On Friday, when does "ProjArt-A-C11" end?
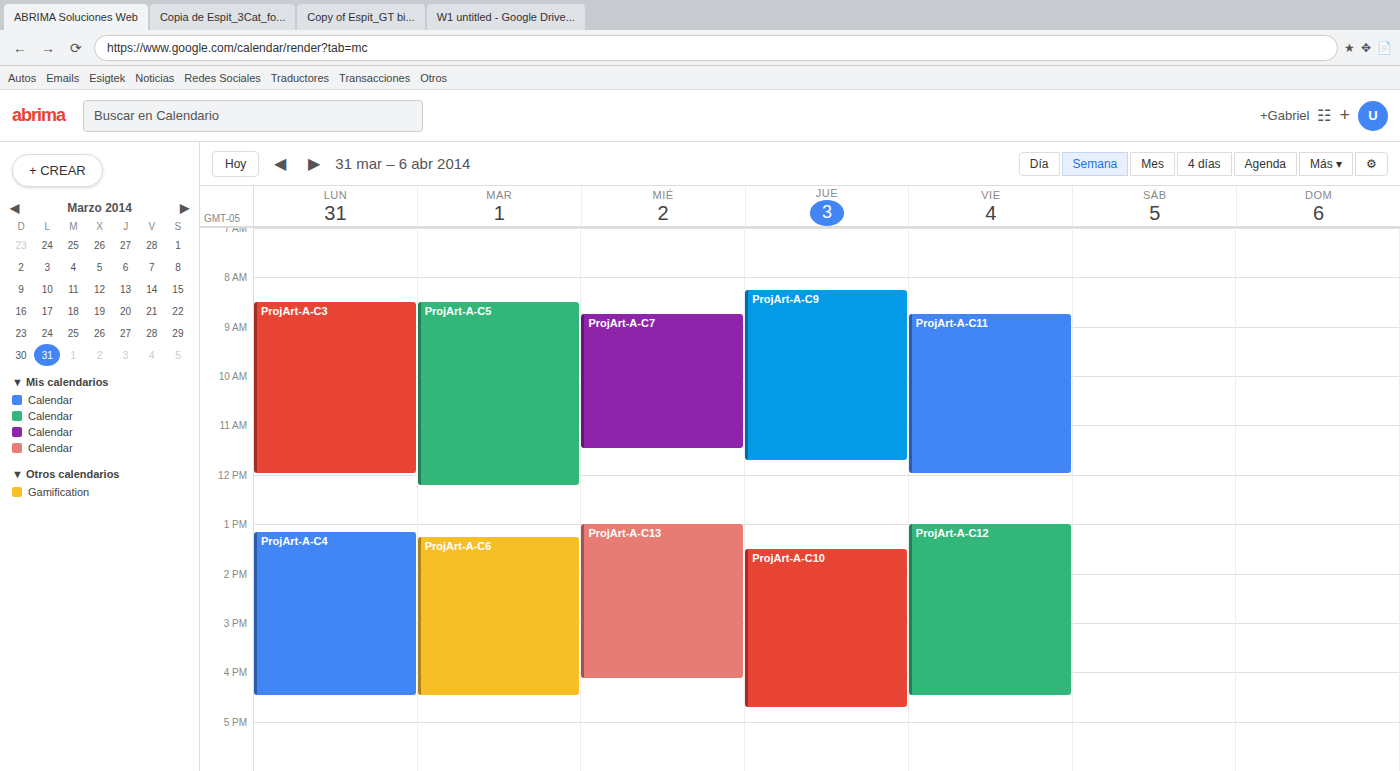
12:00 PM